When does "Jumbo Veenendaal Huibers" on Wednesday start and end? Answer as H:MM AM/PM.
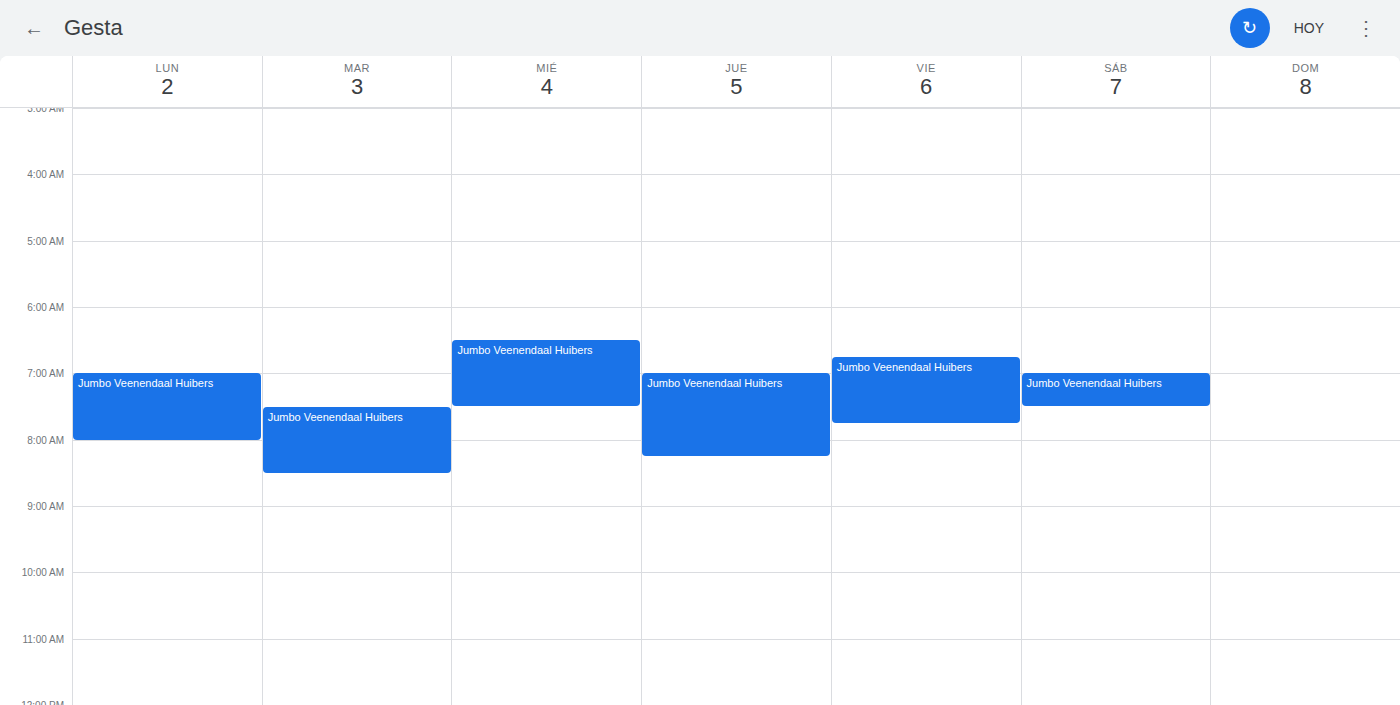
6:30 AM to 7:30 AM